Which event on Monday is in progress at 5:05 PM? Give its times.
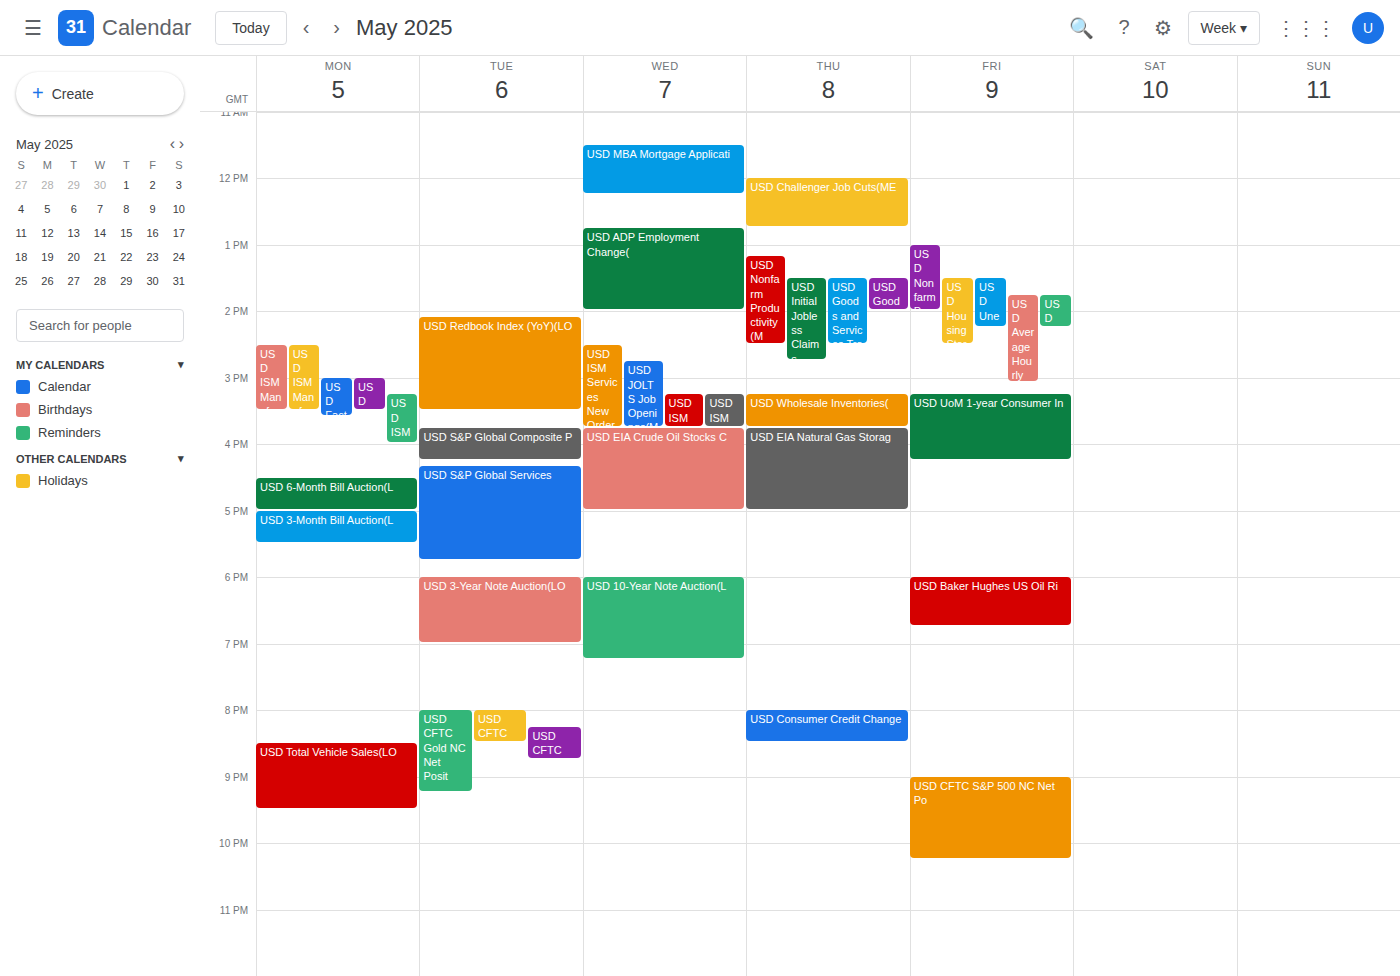
"USD 3-Month Bill Auction(L", 5:00 PM to 5:30 PM